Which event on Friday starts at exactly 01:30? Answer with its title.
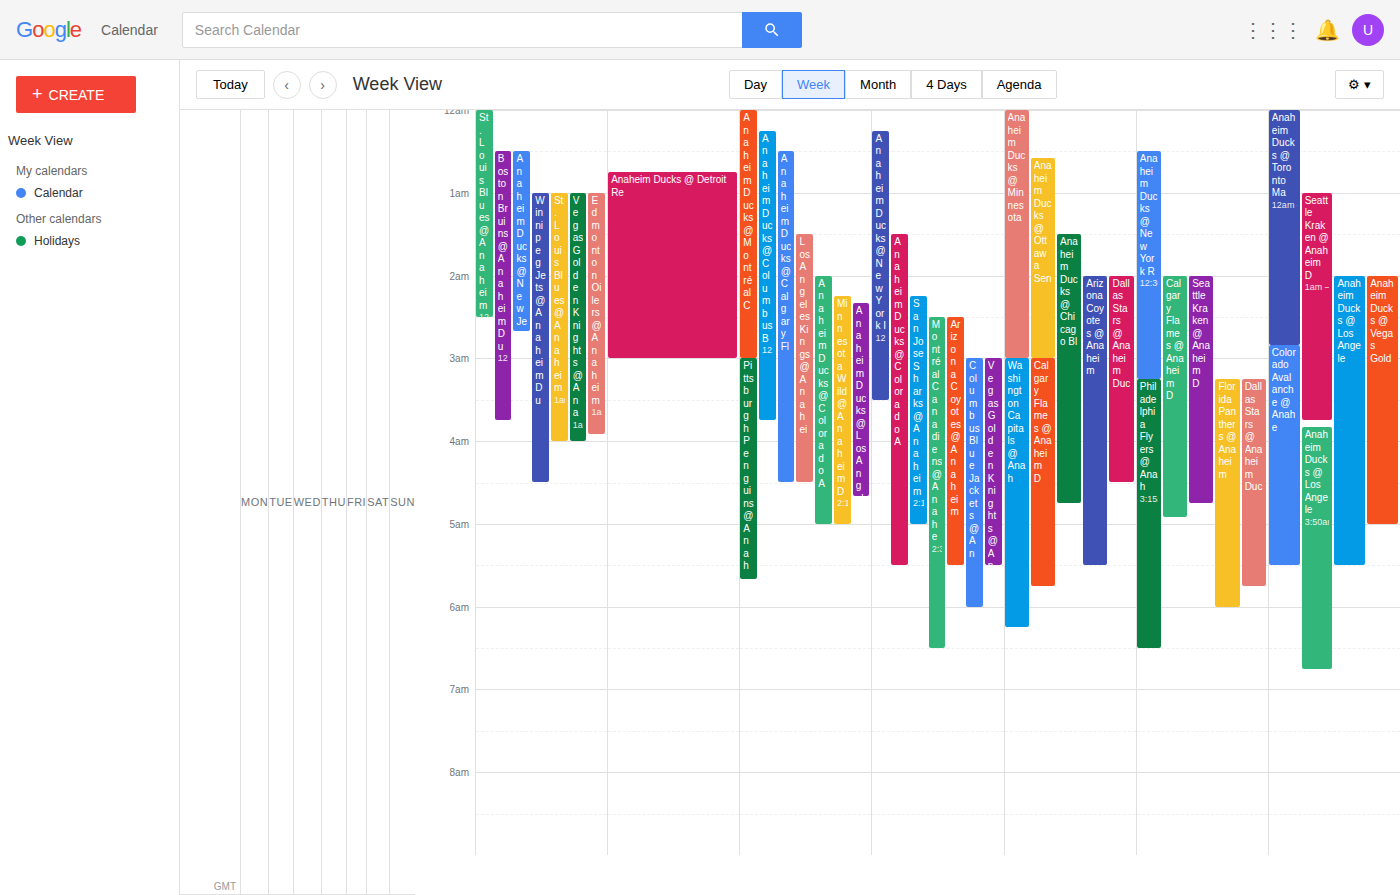
"Anaheim Ducks @ Chicago Bl"